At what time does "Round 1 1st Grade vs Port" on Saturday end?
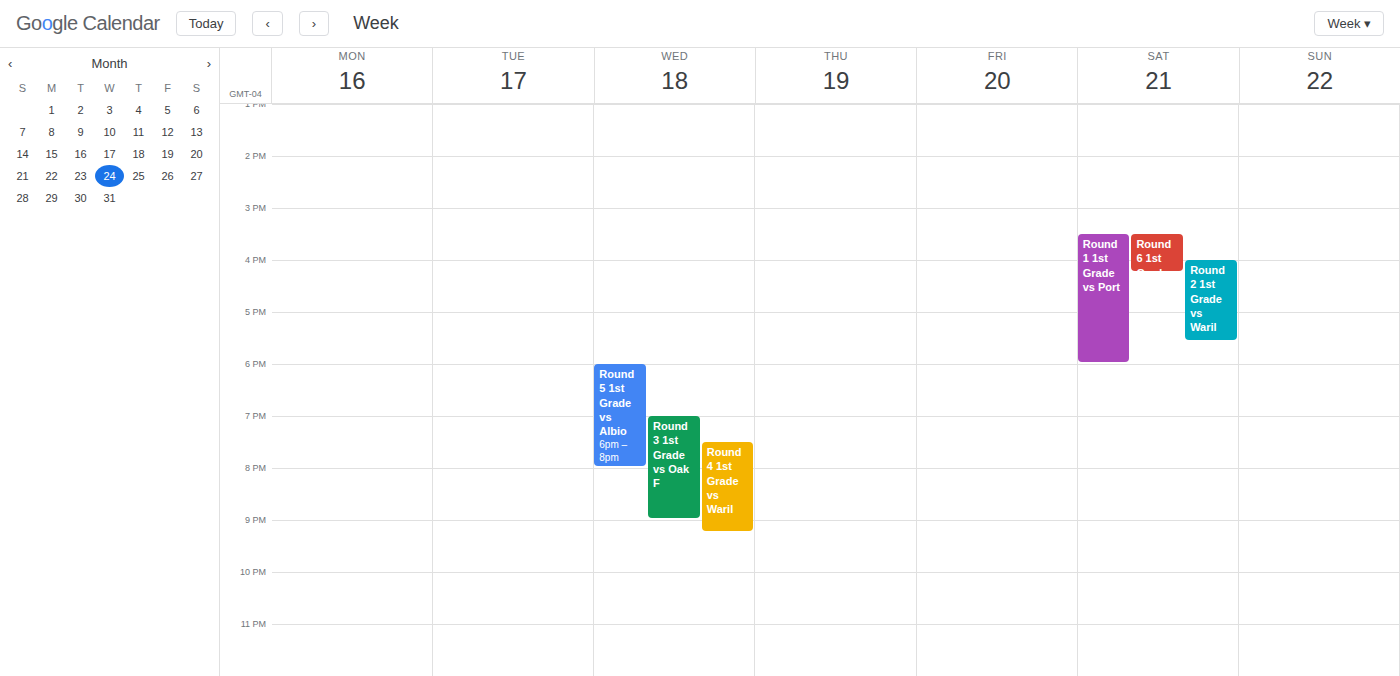
18:00